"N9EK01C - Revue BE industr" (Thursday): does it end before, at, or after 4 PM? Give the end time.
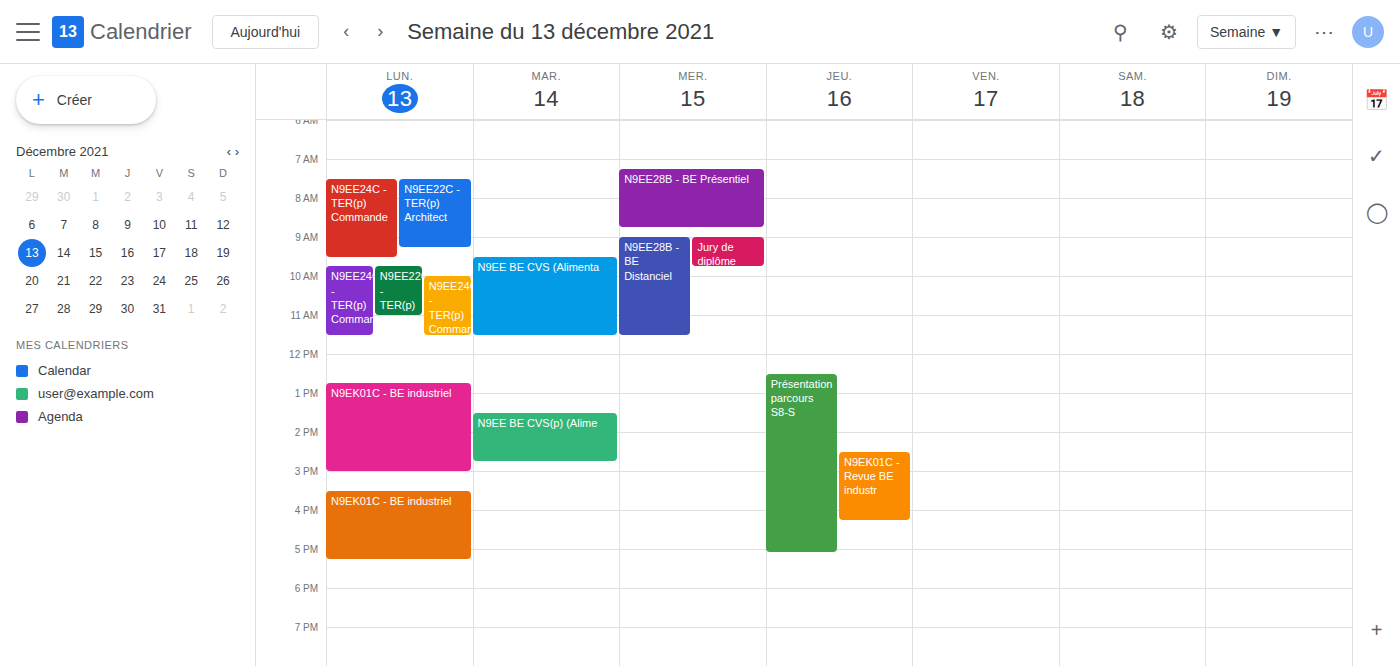
4:15 PM -- after 4 PM, 15 minutes below the 4 PM line.